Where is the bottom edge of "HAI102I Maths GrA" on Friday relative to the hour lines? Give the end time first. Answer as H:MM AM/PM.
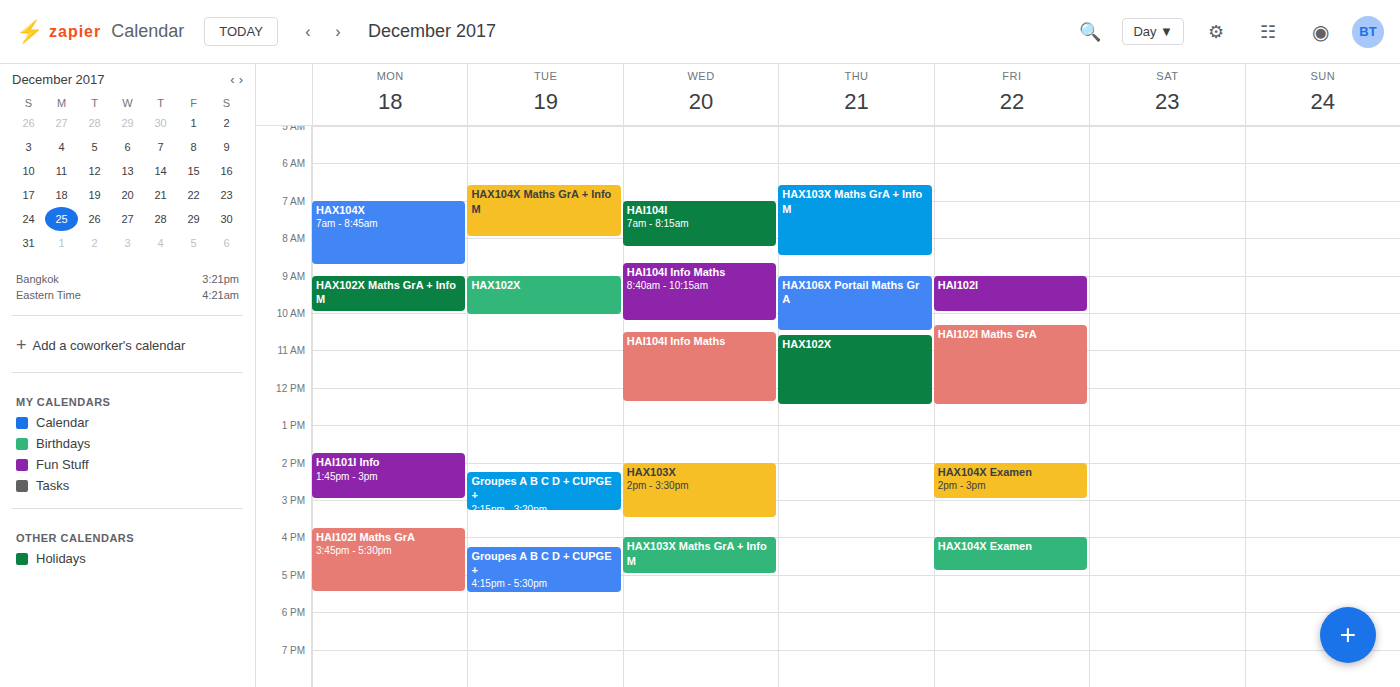
12:30 PM -- halfway between the 12 PM and 1 PM lines.